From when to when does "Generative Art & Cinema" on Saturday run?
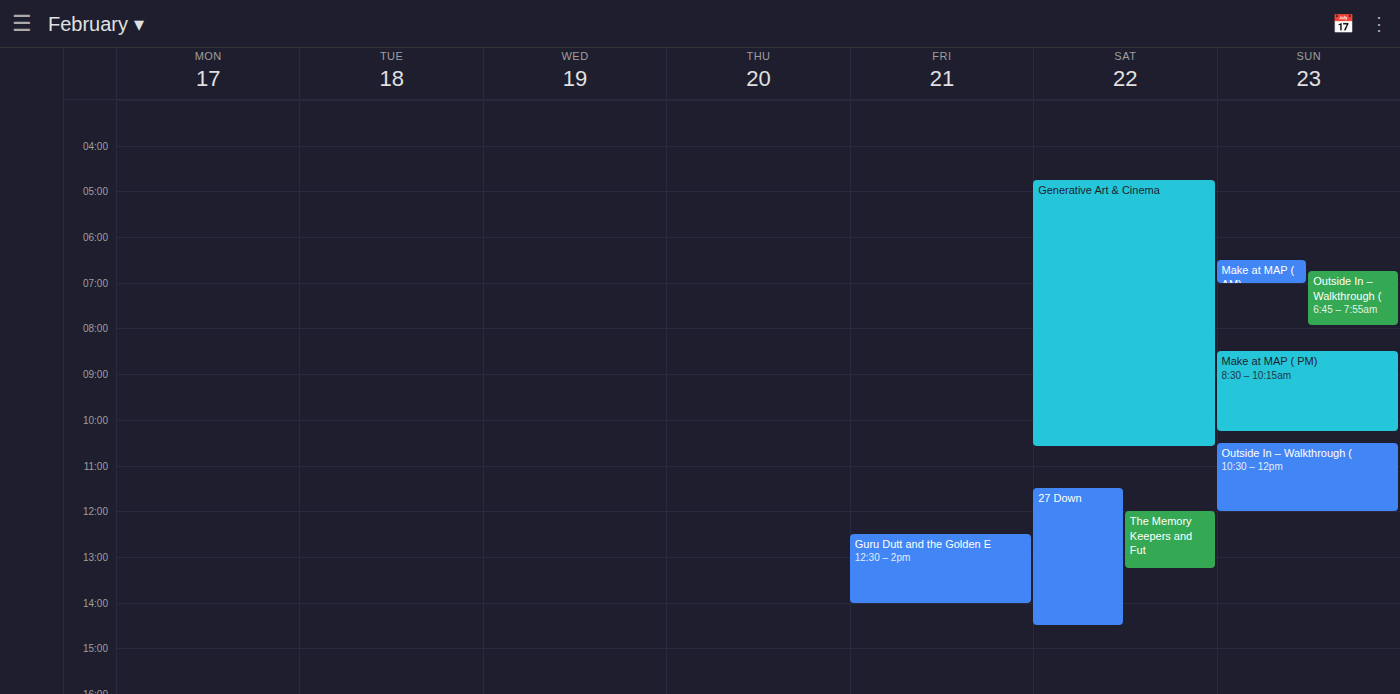
04:45 to 10:35